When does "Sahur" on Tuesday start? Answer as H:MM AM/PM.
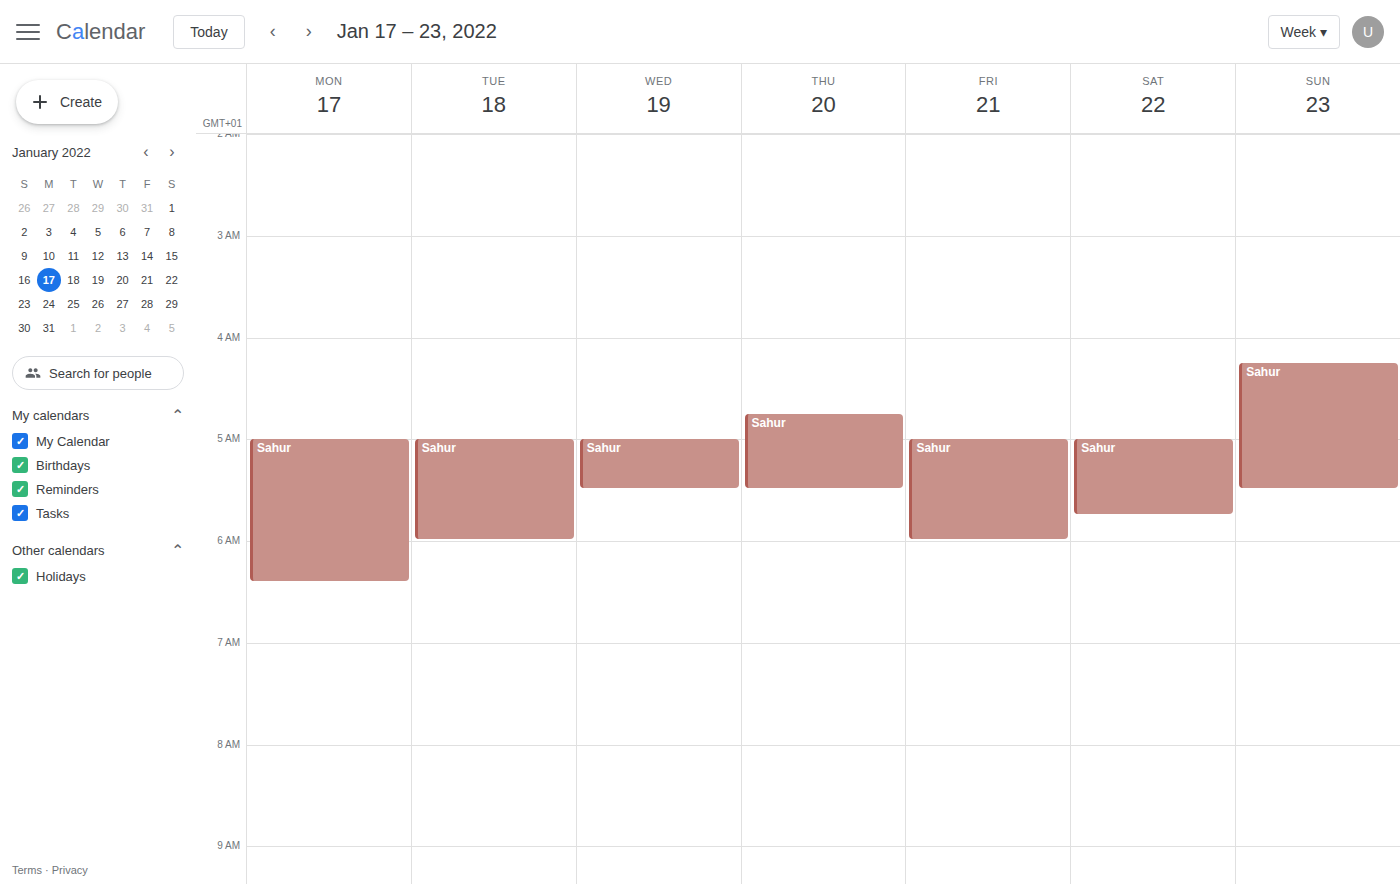
5:00 AM